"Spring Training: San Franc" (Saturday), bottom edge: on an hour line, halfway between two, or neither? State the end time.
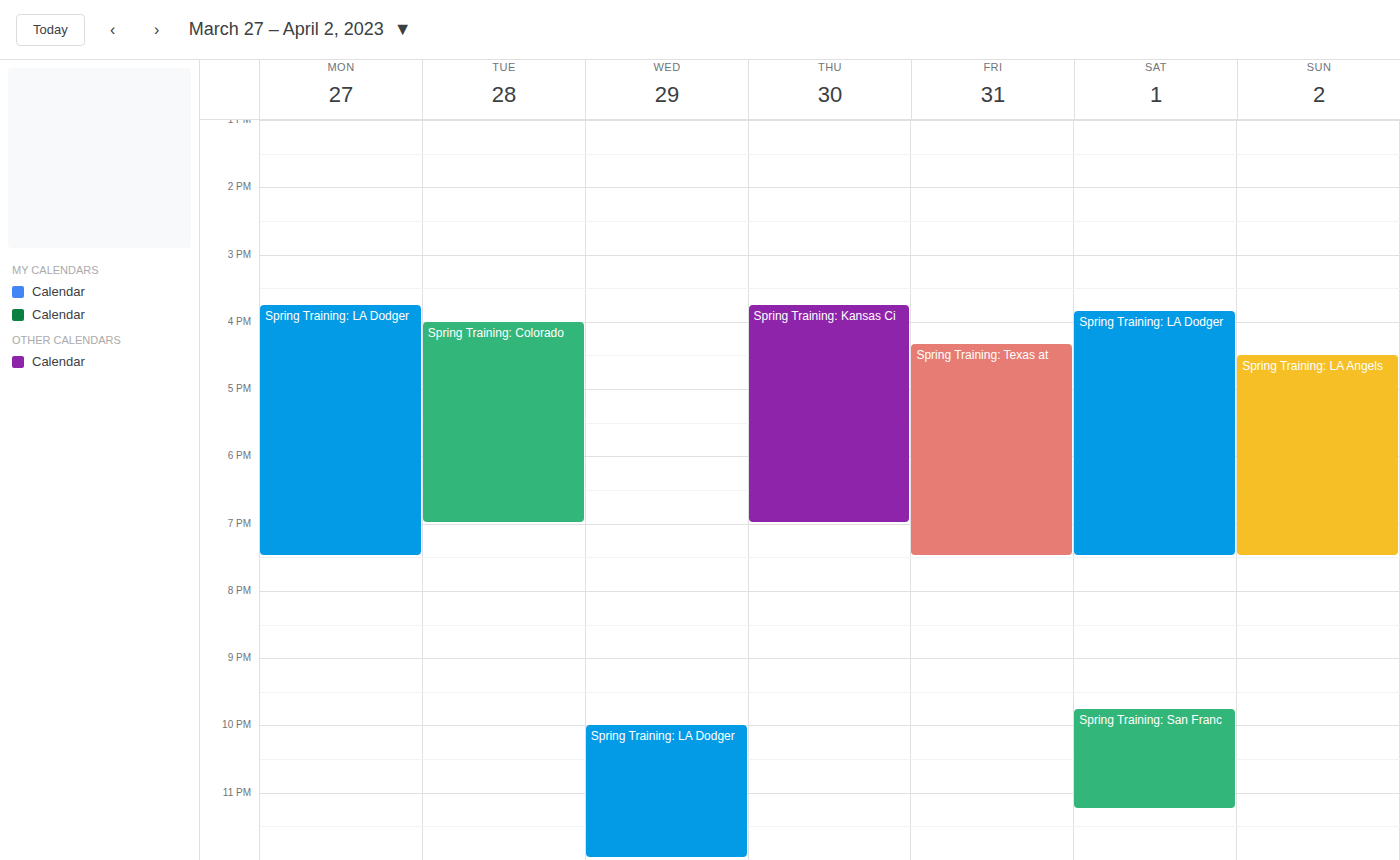
11:15 PM -- neither: a quarter of the way from the 11 PM line to the 12 AM line.